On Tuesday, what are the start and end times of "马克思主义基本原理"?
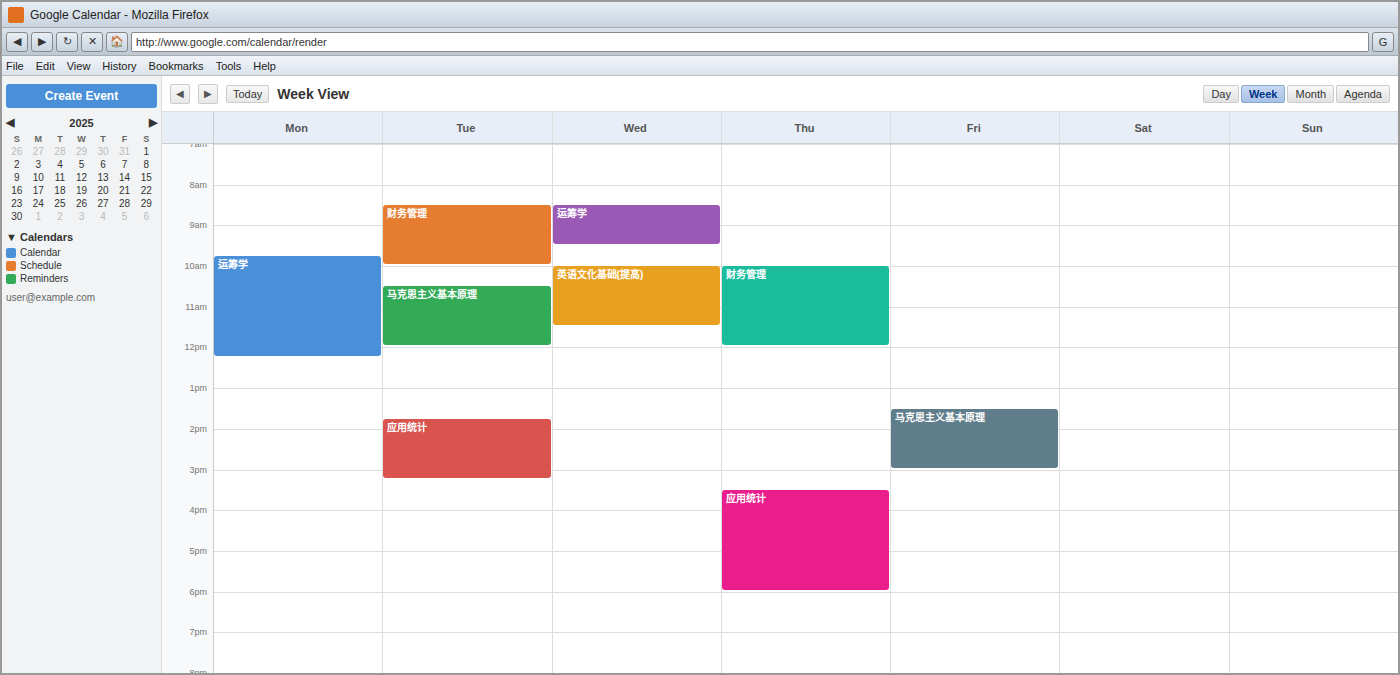
10:30 AM to 12:00 PM